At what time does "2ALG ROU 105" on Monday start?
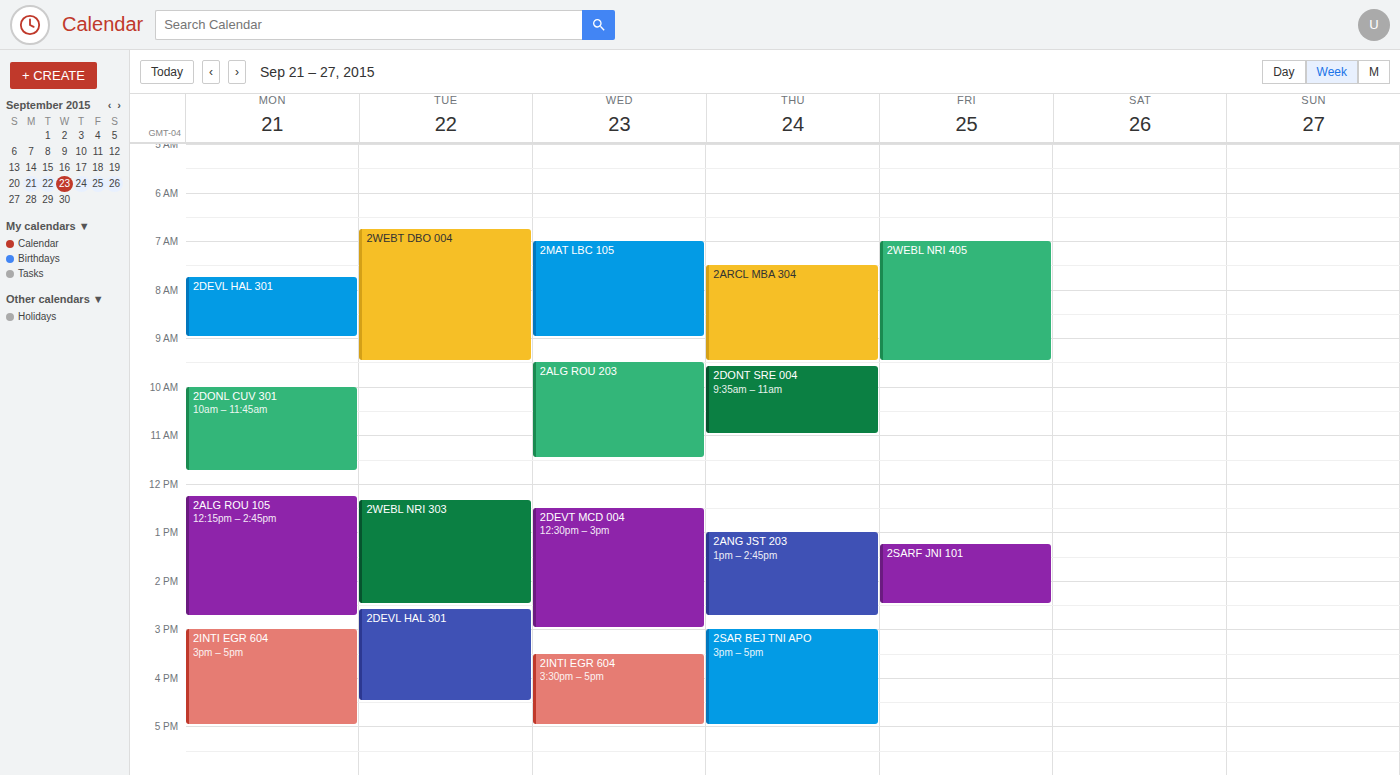
12:15 PM